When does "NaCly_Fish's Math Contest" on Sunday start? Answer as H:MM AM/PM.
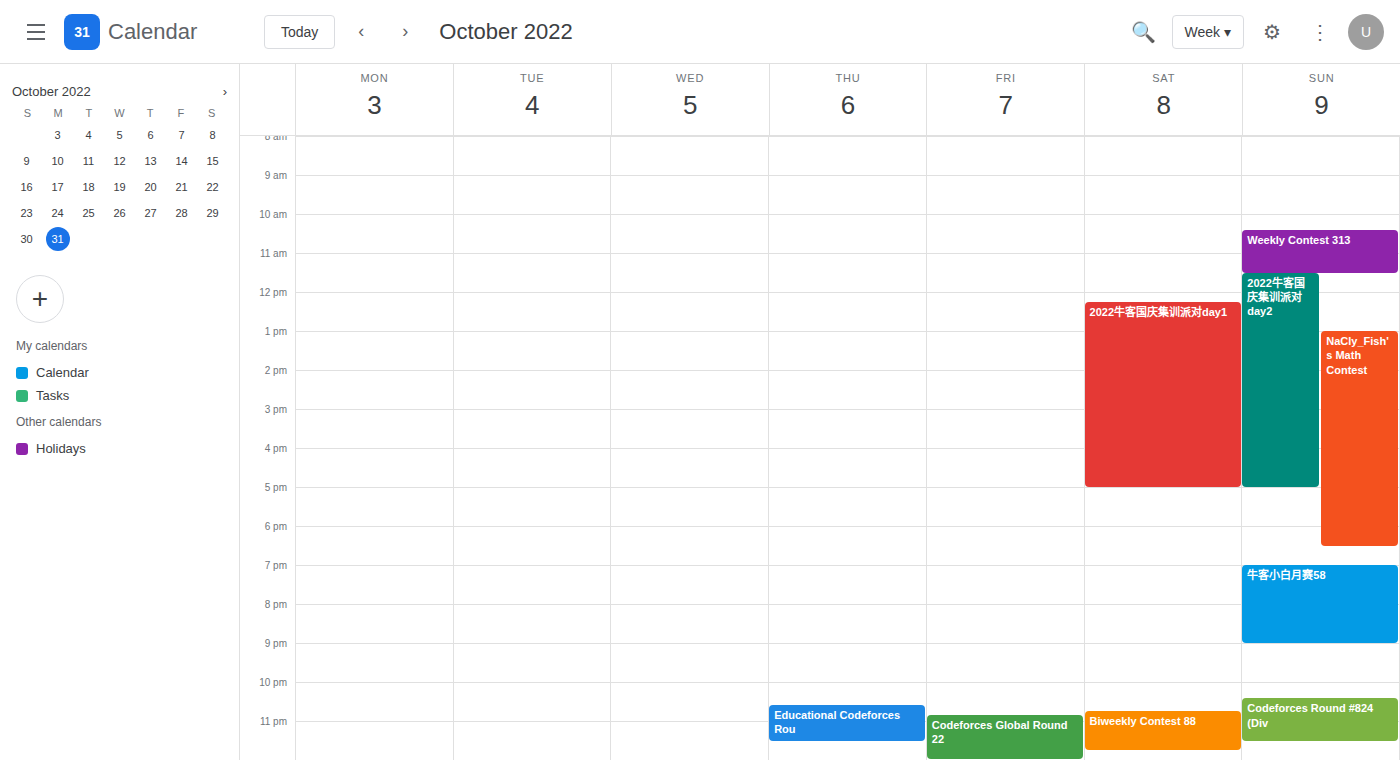
1:00 PM